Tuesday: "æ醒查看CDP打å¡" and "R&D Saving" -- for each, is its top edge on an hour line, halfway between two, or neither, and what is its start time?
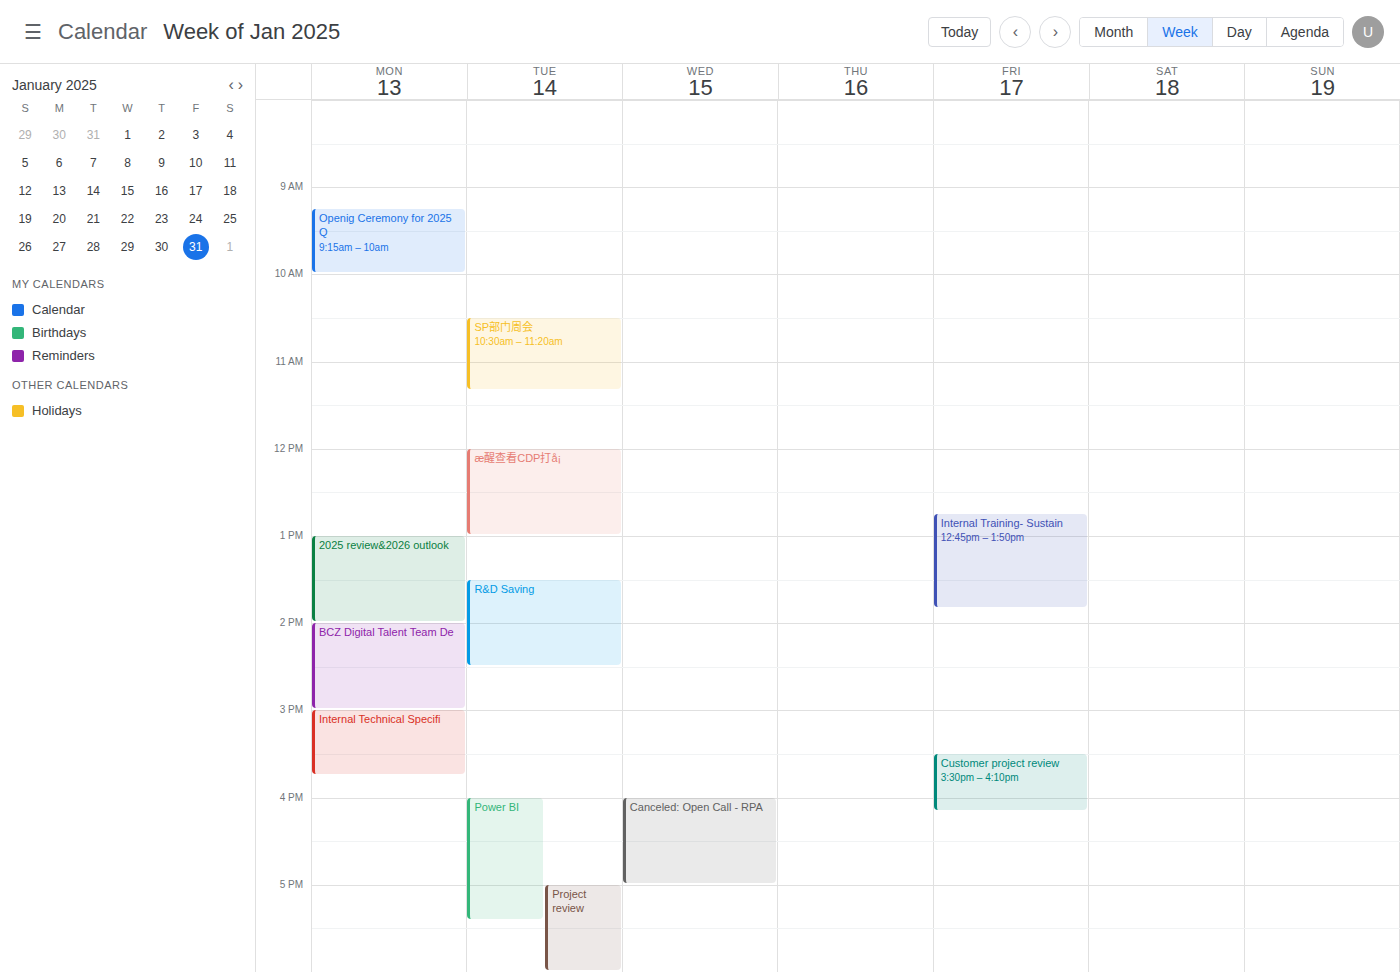
"æ醒查看CDP打å¡": 12:00 PM, exactly on the 12 PM line. "R&D Saving": 1:30 PM, halfway between the 1 PM and 2 PM lines.